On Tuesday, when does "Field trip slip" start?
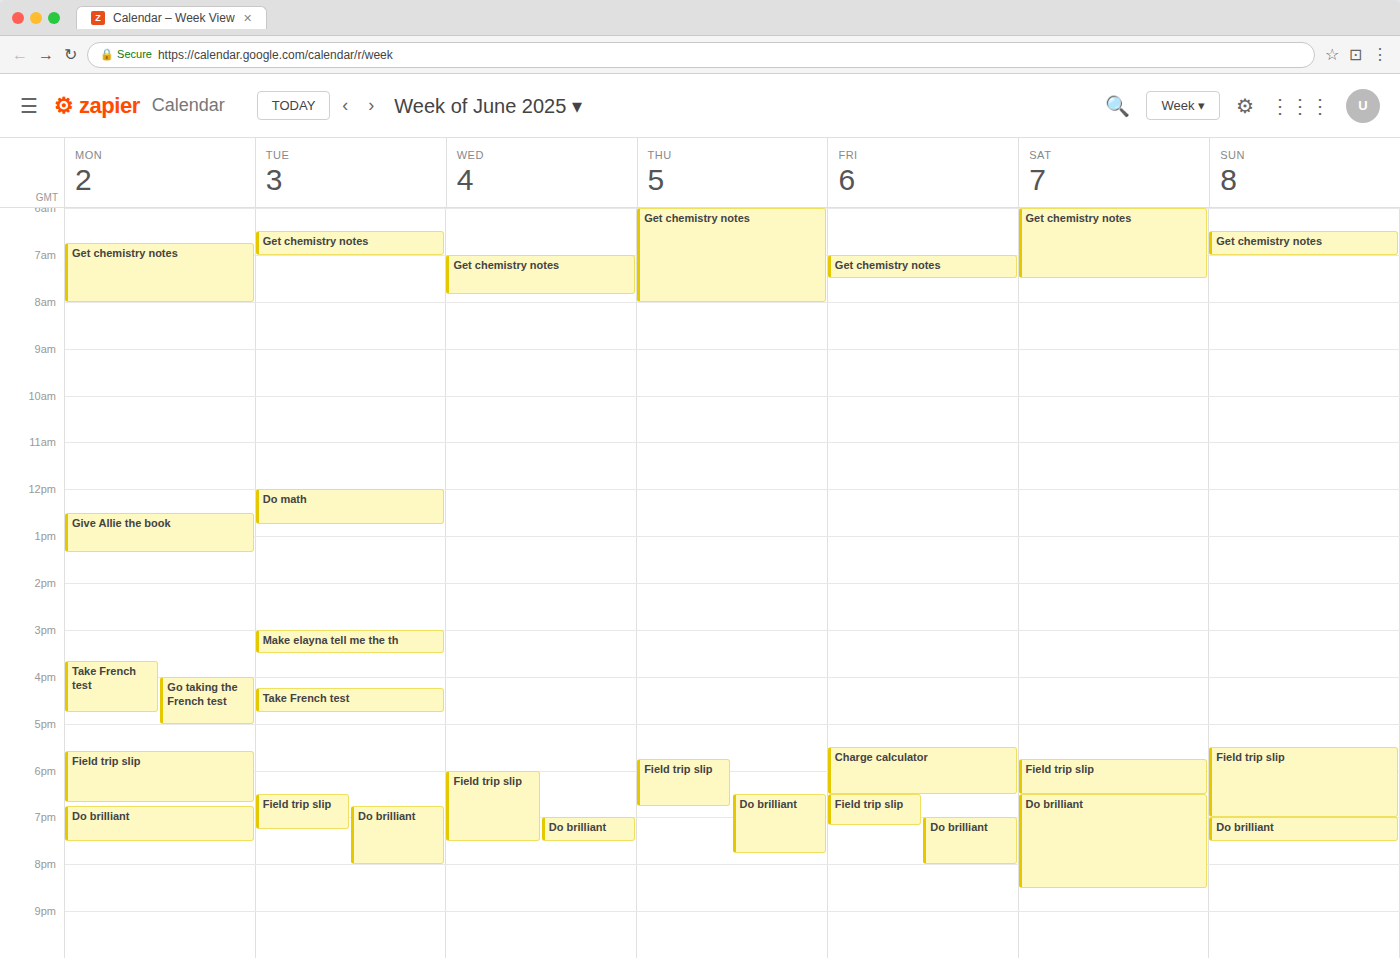
6:30 PM